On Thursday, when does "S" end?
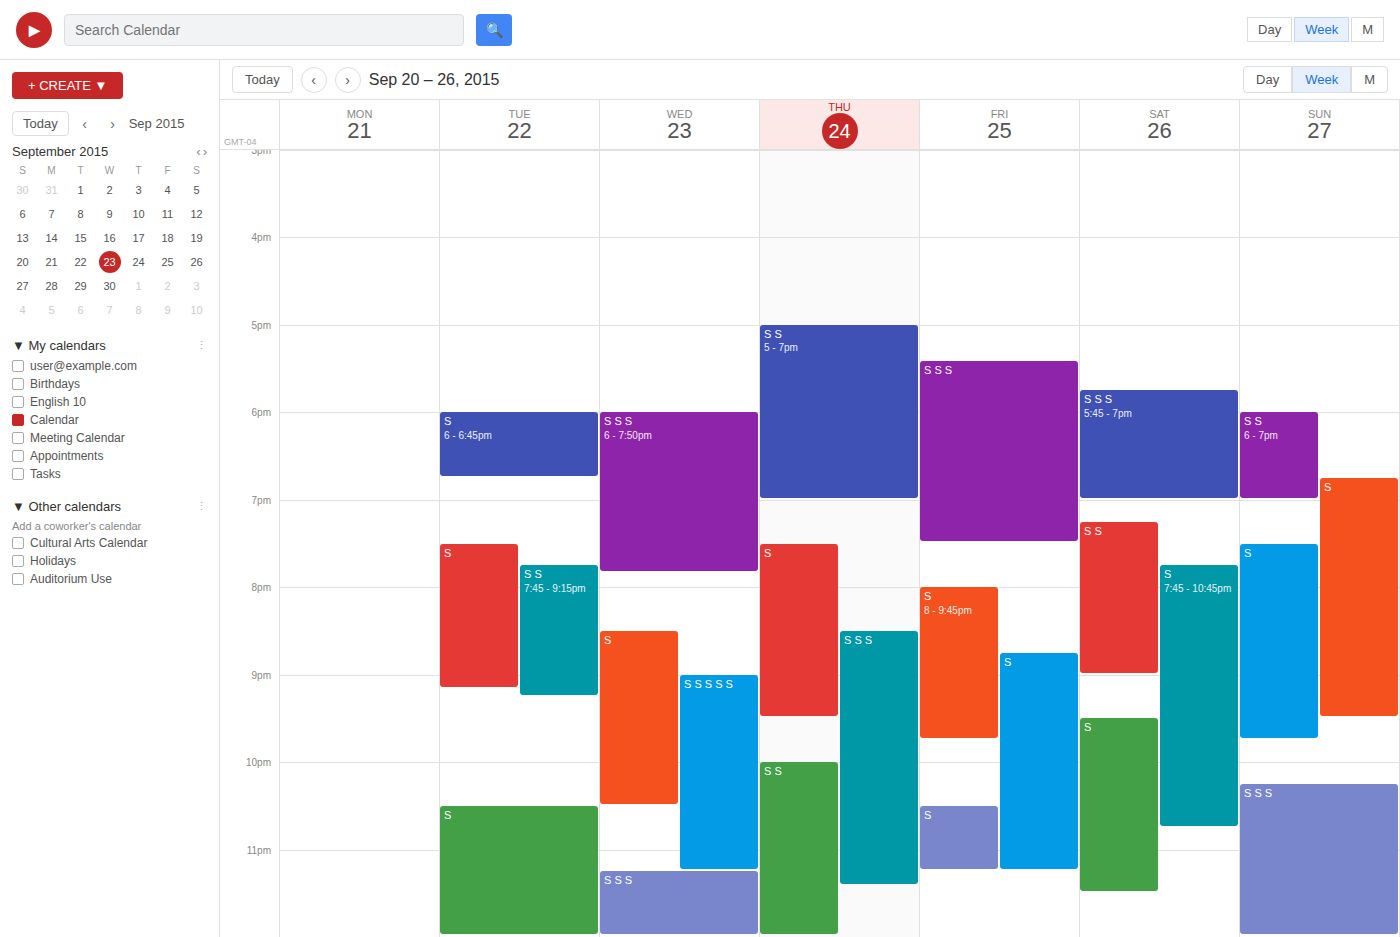
9:30 PM